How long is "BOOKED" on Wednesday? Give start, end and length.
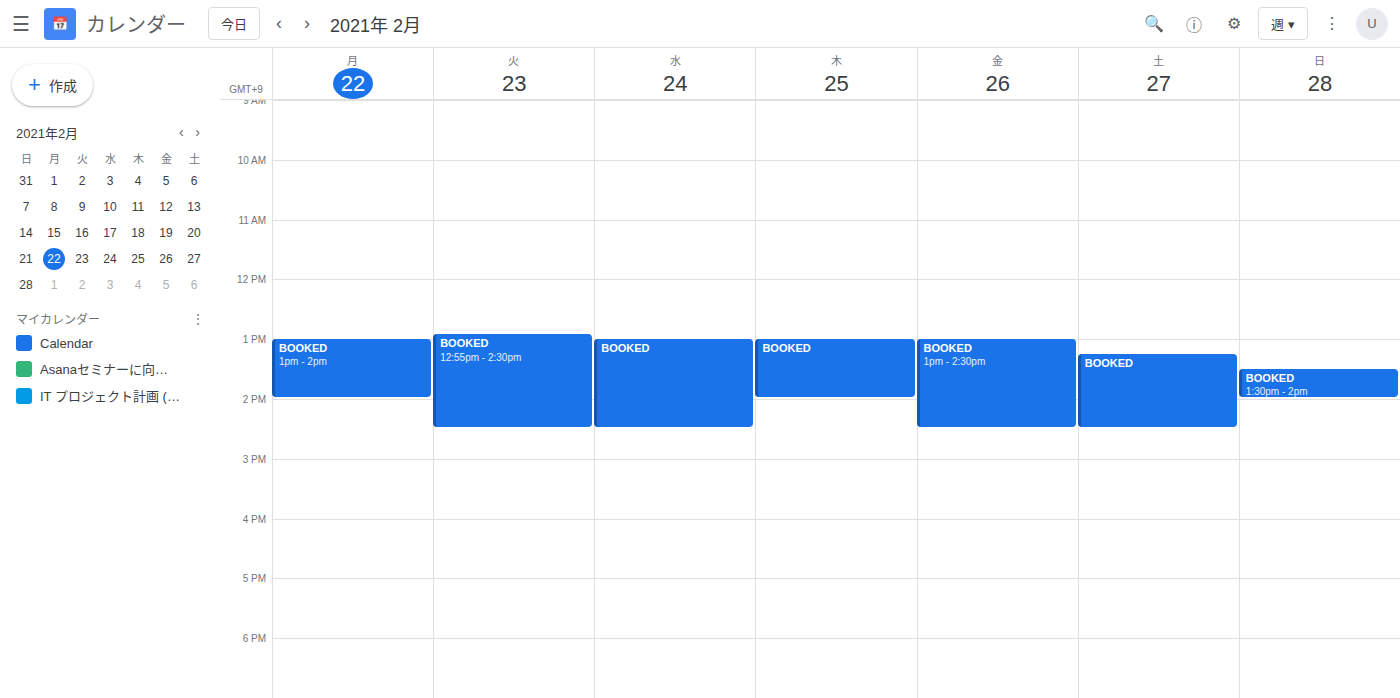
1:00 PM to 2:30 PM, 1 hour 30 minutes